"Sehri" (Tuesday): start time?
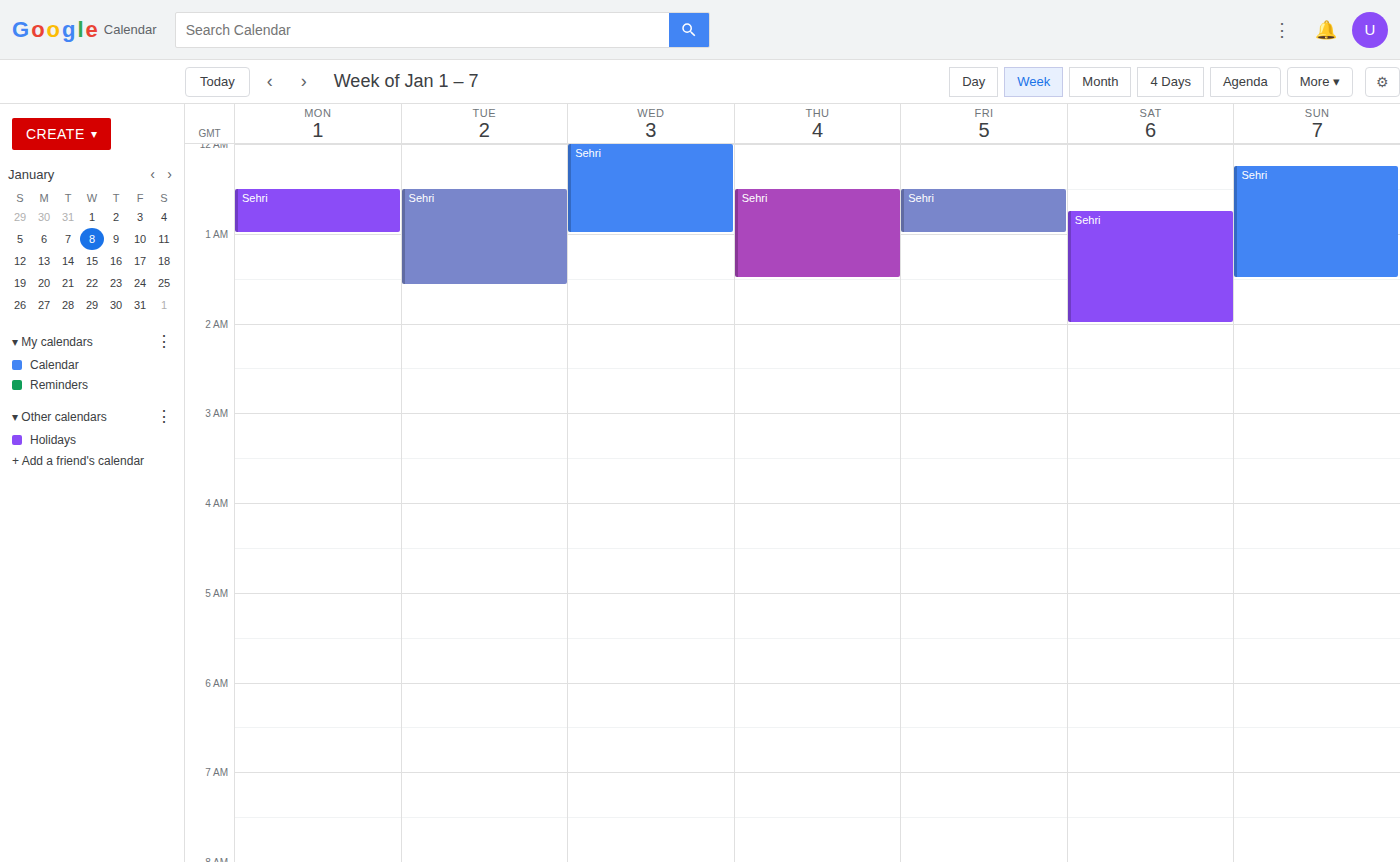
12:30 AM